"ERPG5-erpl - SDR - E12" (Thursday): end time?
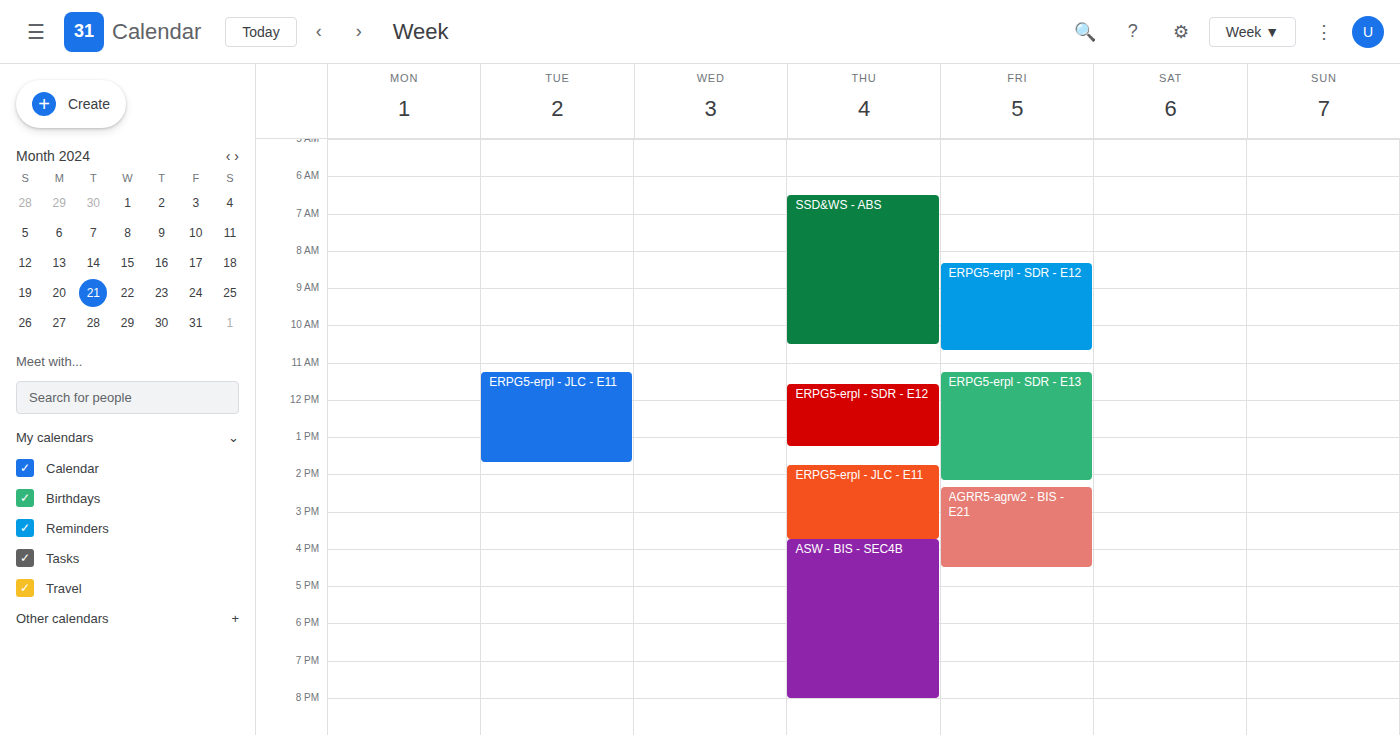
1:15 PM